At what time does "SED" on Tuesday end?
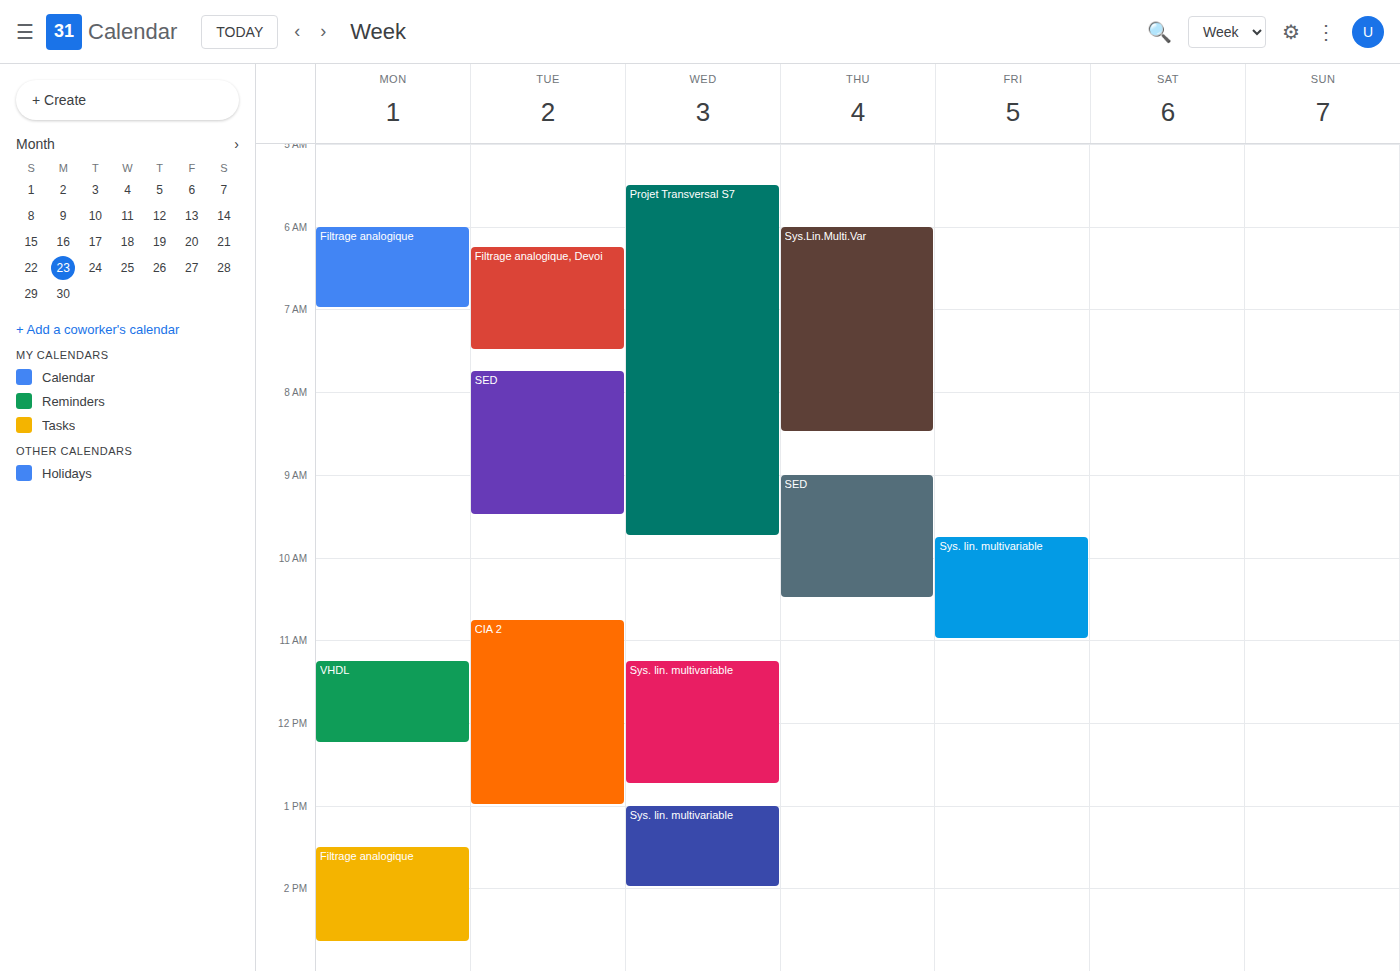
9:30 AM